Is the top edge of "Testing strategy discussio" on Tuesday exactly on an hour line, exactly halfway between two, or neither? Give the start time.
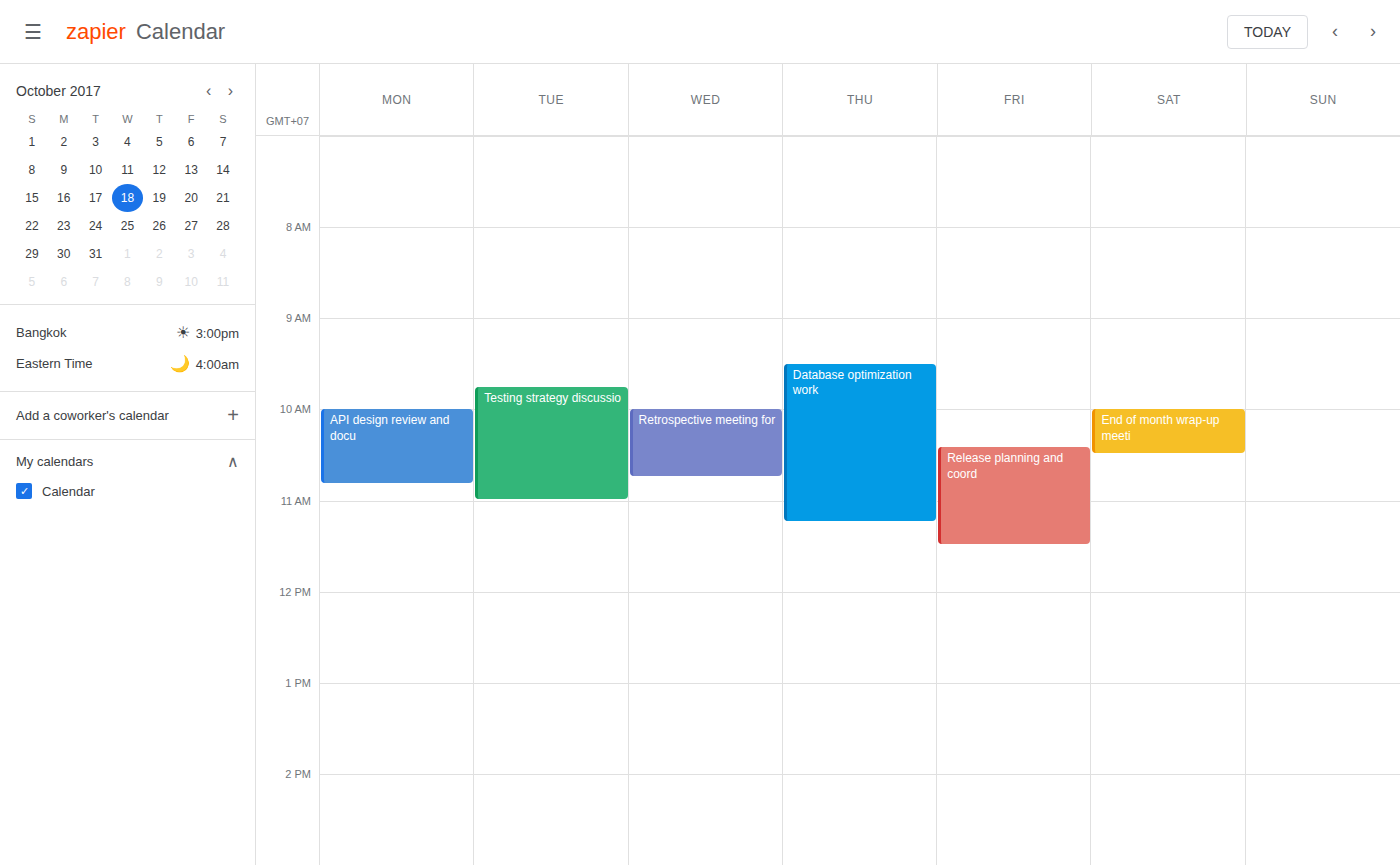
9:45 AM -- neither: three quarters of the way from the 9 AM line to the 10 AM line.